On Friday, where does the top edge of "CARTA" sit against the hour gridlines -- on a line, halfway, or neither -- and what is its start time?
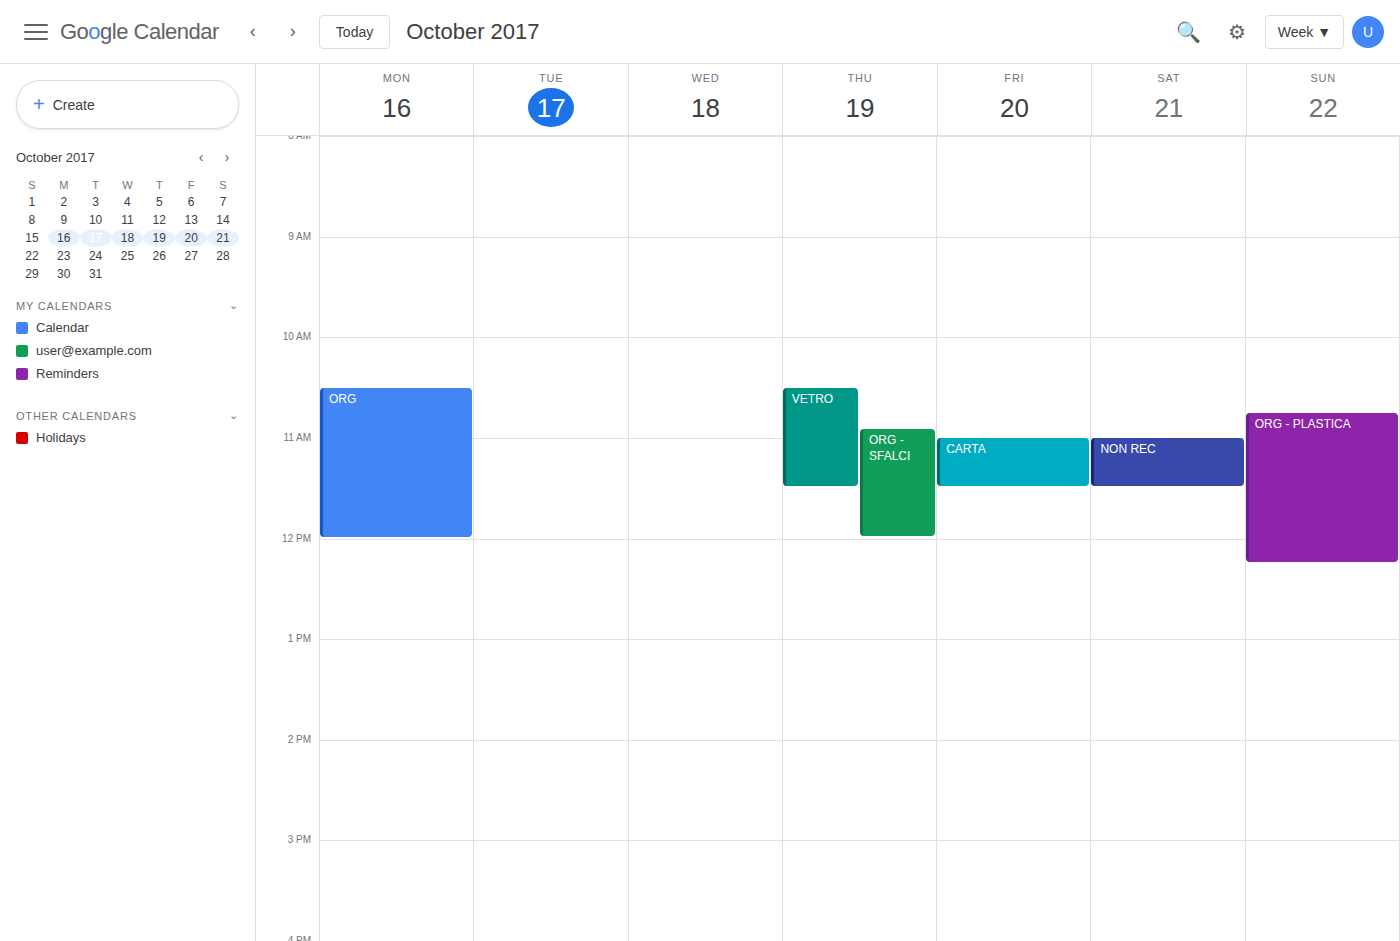
11:00 AM -- exactly on the 11 AM line.